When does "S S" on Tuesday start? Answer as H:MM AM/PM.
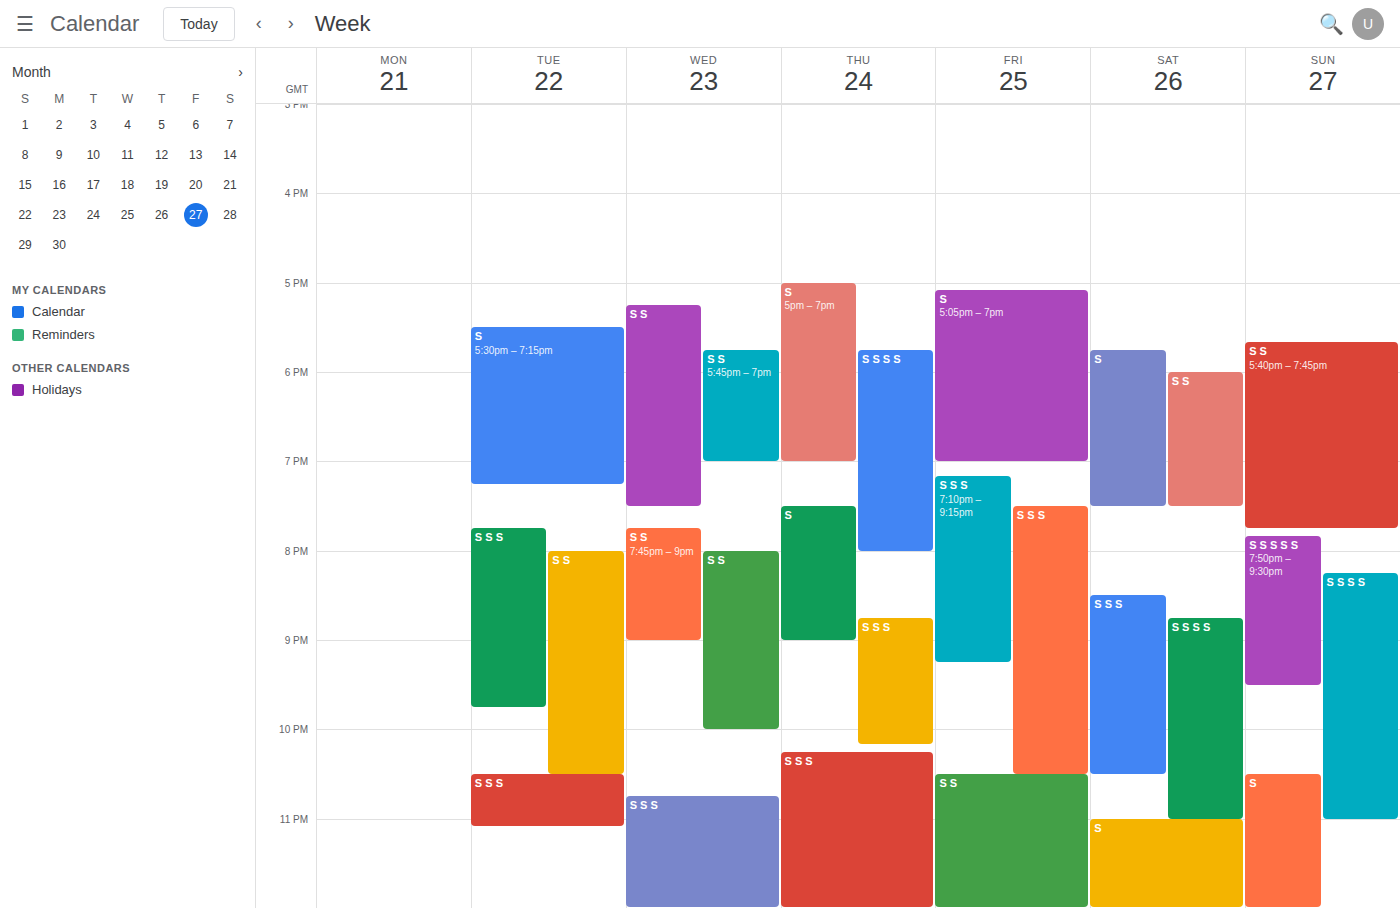
8:00 PM